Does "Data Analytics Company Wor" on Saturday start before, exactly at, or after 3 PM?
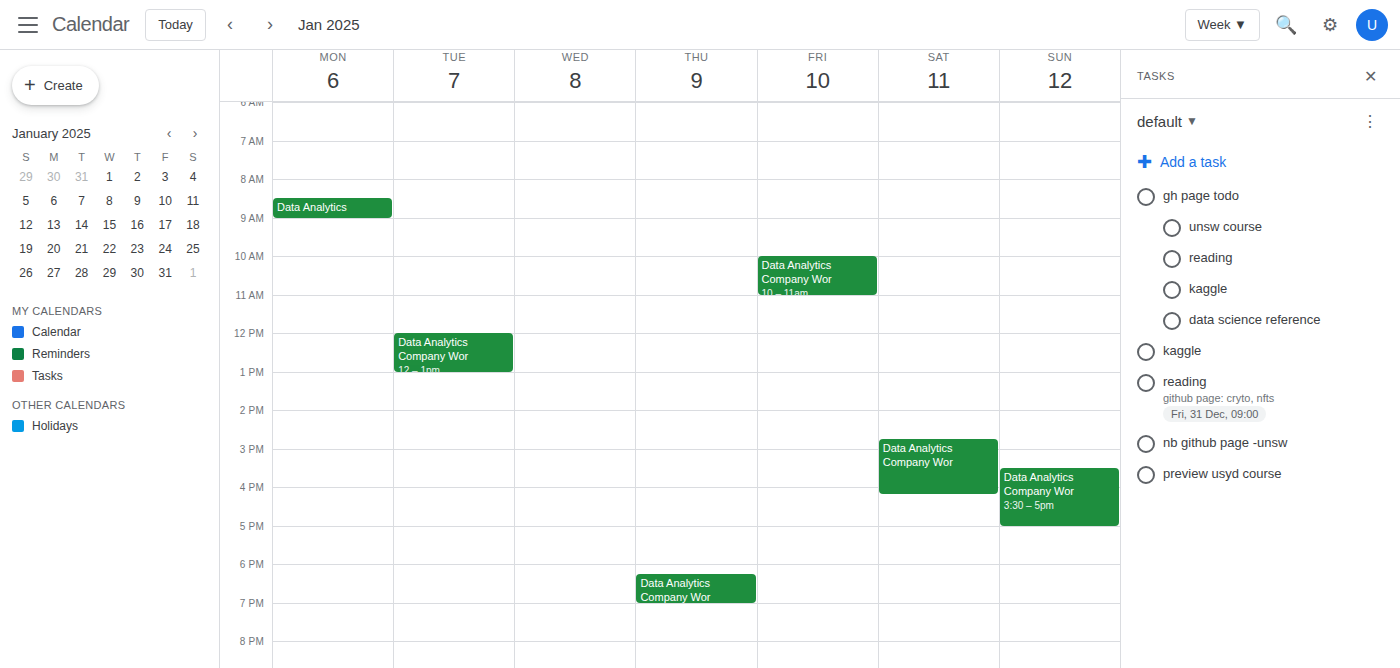
2:45 PM -- before 3 PM, 15 minutes above the 3 PM line.